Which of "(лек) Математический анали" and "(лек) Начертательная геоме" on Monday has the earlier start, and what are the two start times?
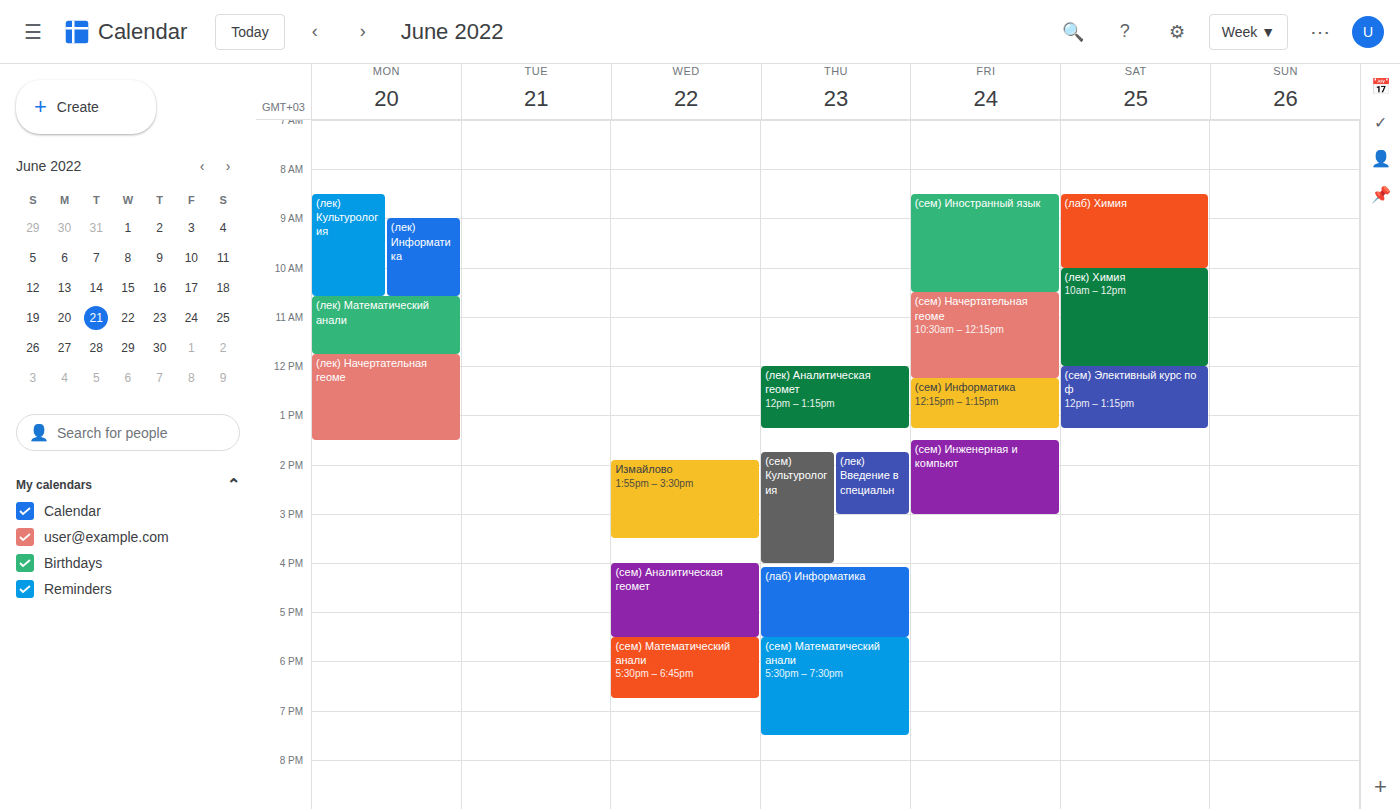
"(лек) Математический анали" 10:35 AM; "(лек) Начертательная геоме" 11:45 AM.